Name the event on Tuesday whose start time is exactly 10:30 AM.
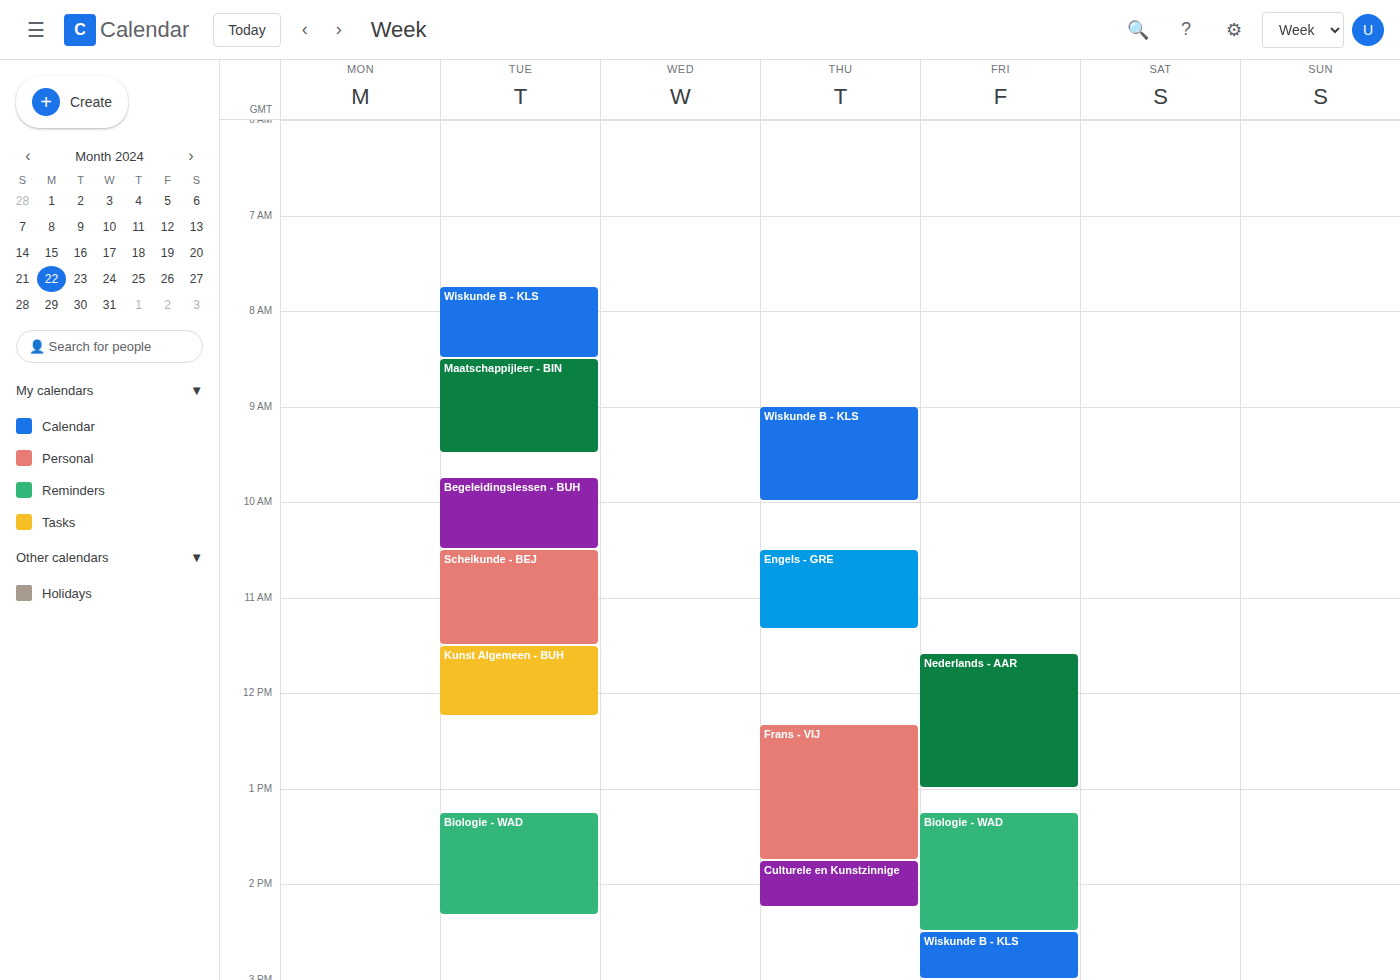
"Scheikunde - BEJ"